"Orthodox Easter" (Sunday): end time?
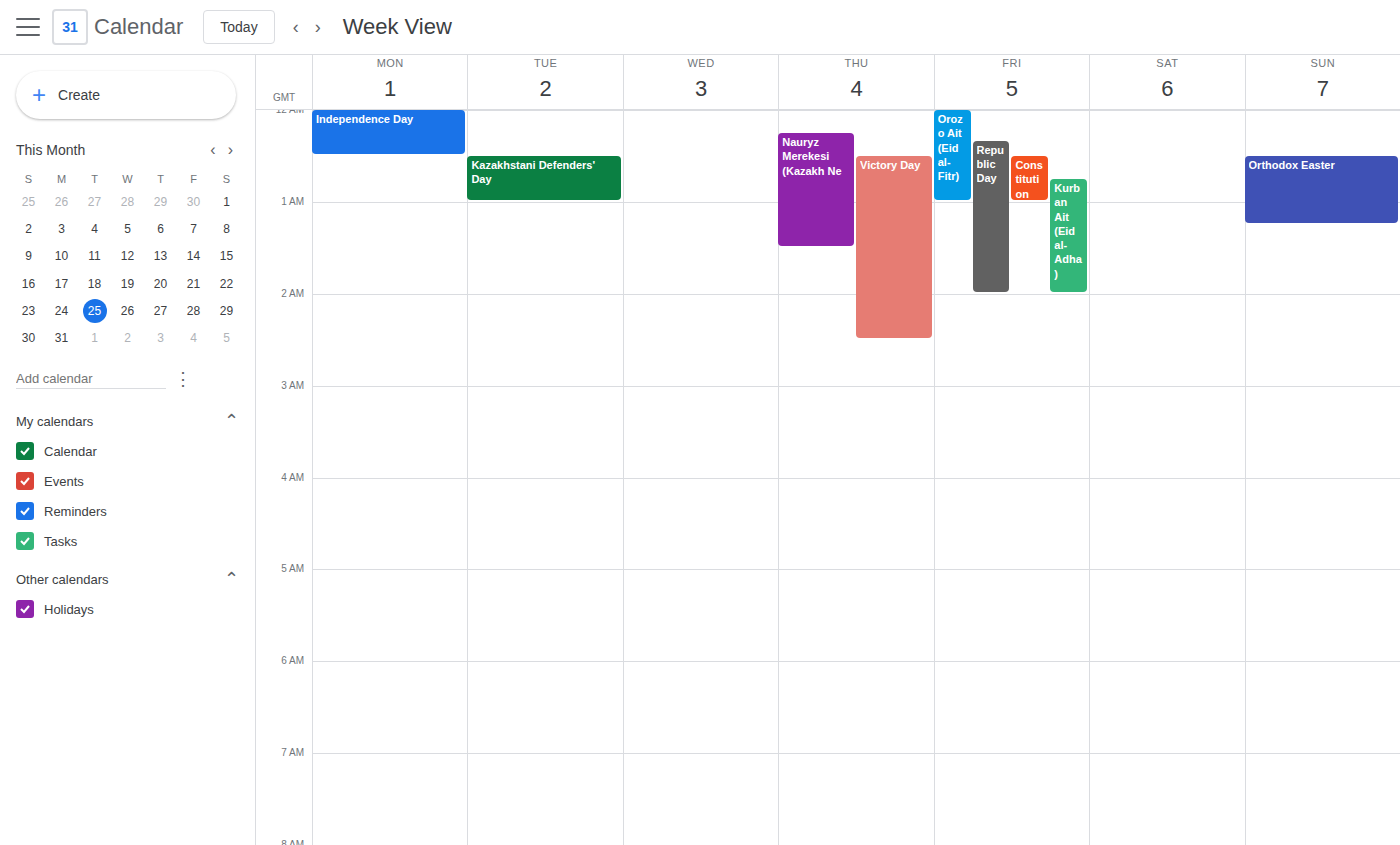
1:15 AM